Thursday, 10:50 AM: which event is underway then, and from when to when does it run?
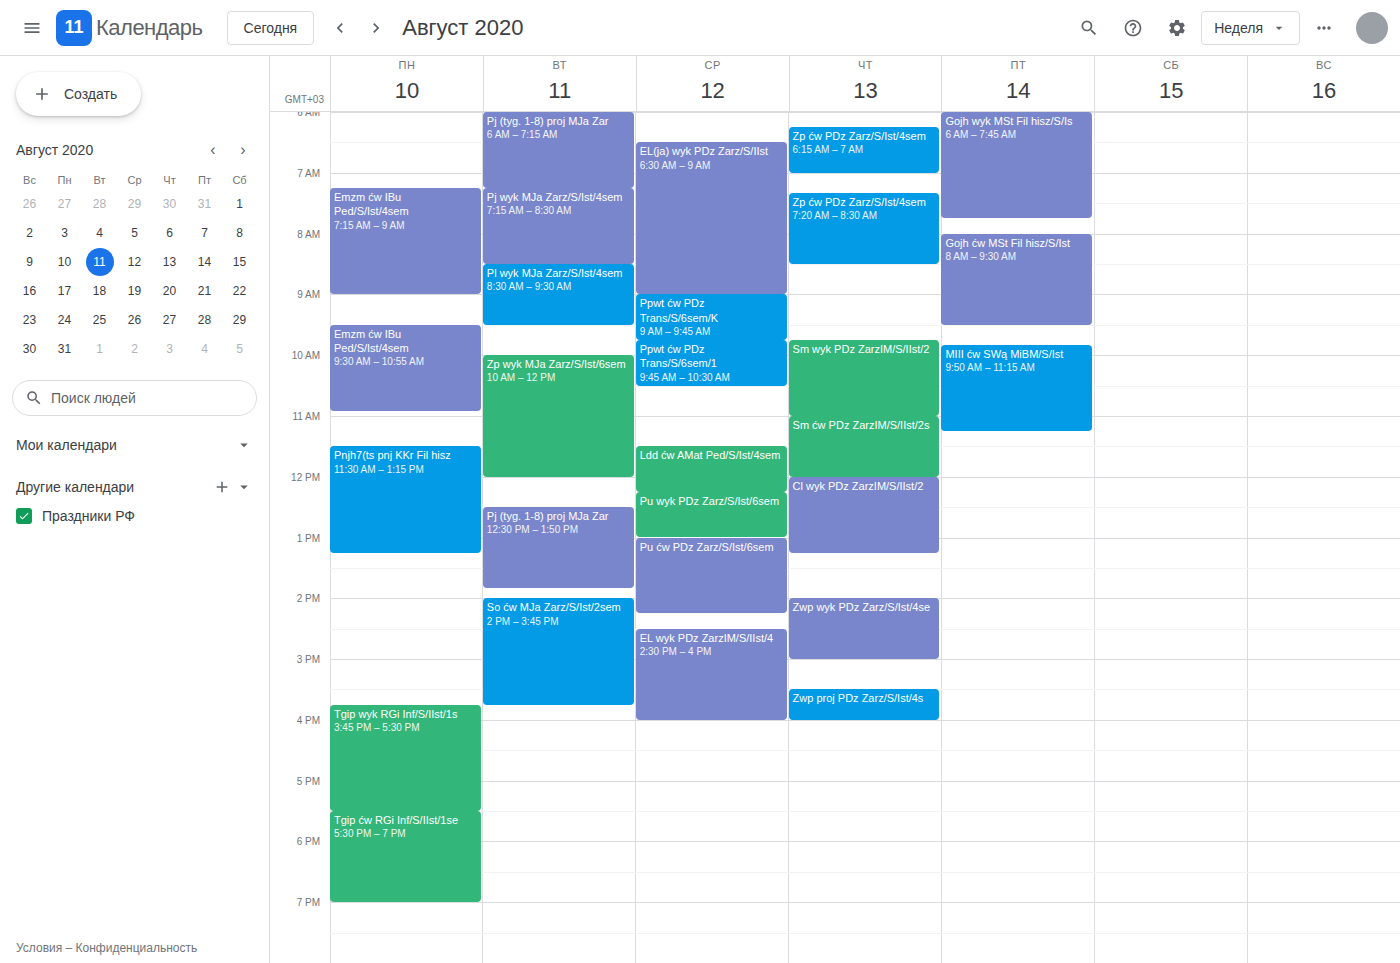
"Sm wyk PDz ZarzIM/S/IIst/2", 9:45 AM to 11:00 AM